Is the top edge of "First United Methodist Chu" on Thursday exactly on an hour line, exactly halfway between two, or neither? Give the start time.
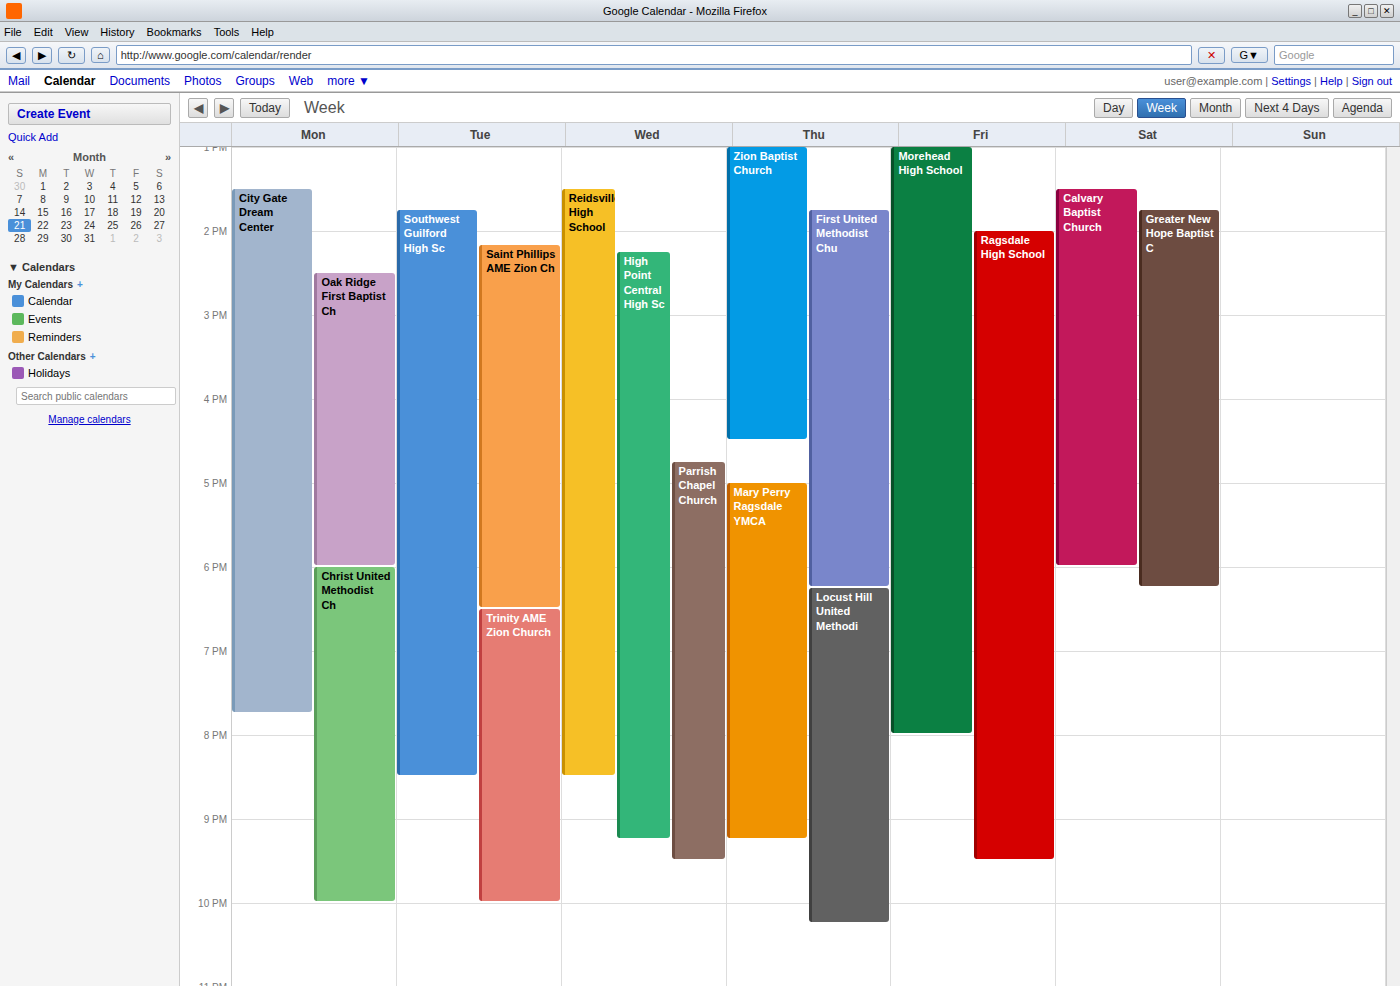
1:45 PM -- neither: three quarters of the way from the 1 PM line to the 2 PM line.